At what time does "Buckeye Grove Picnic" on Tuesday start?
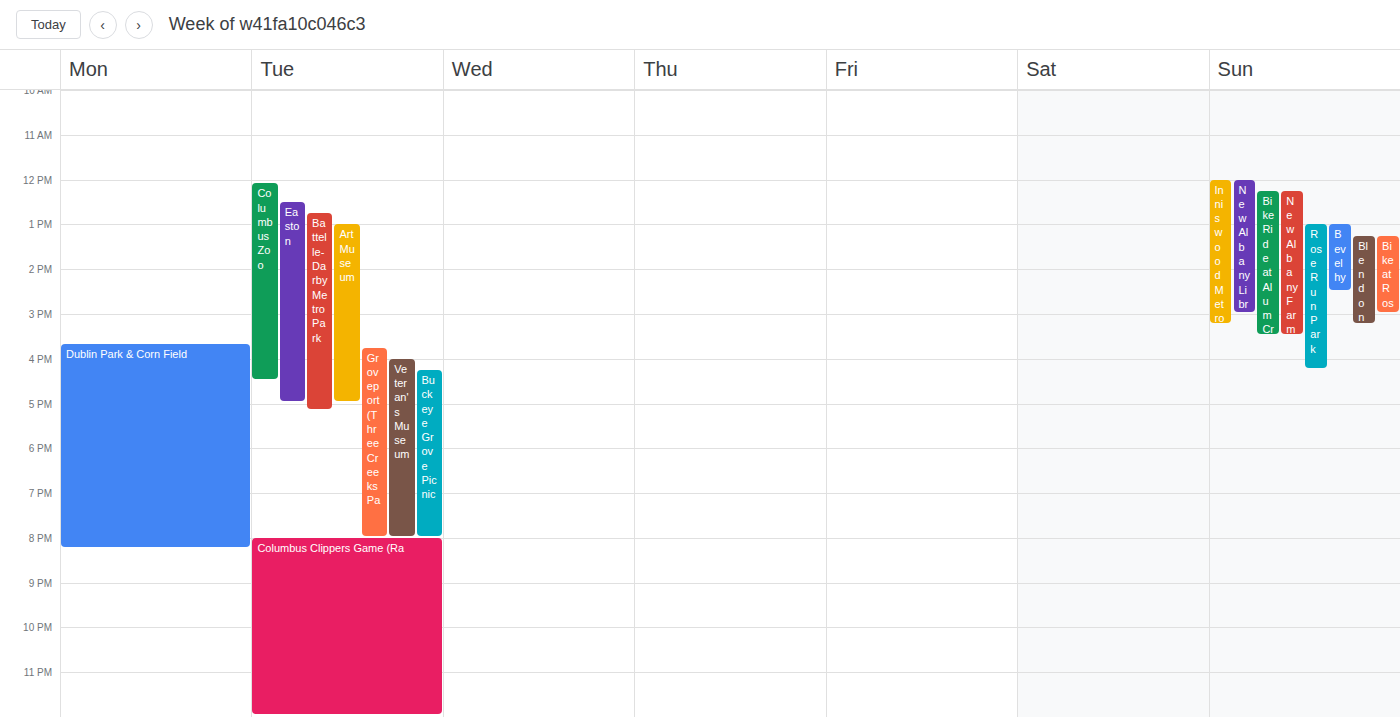
4:15 PM